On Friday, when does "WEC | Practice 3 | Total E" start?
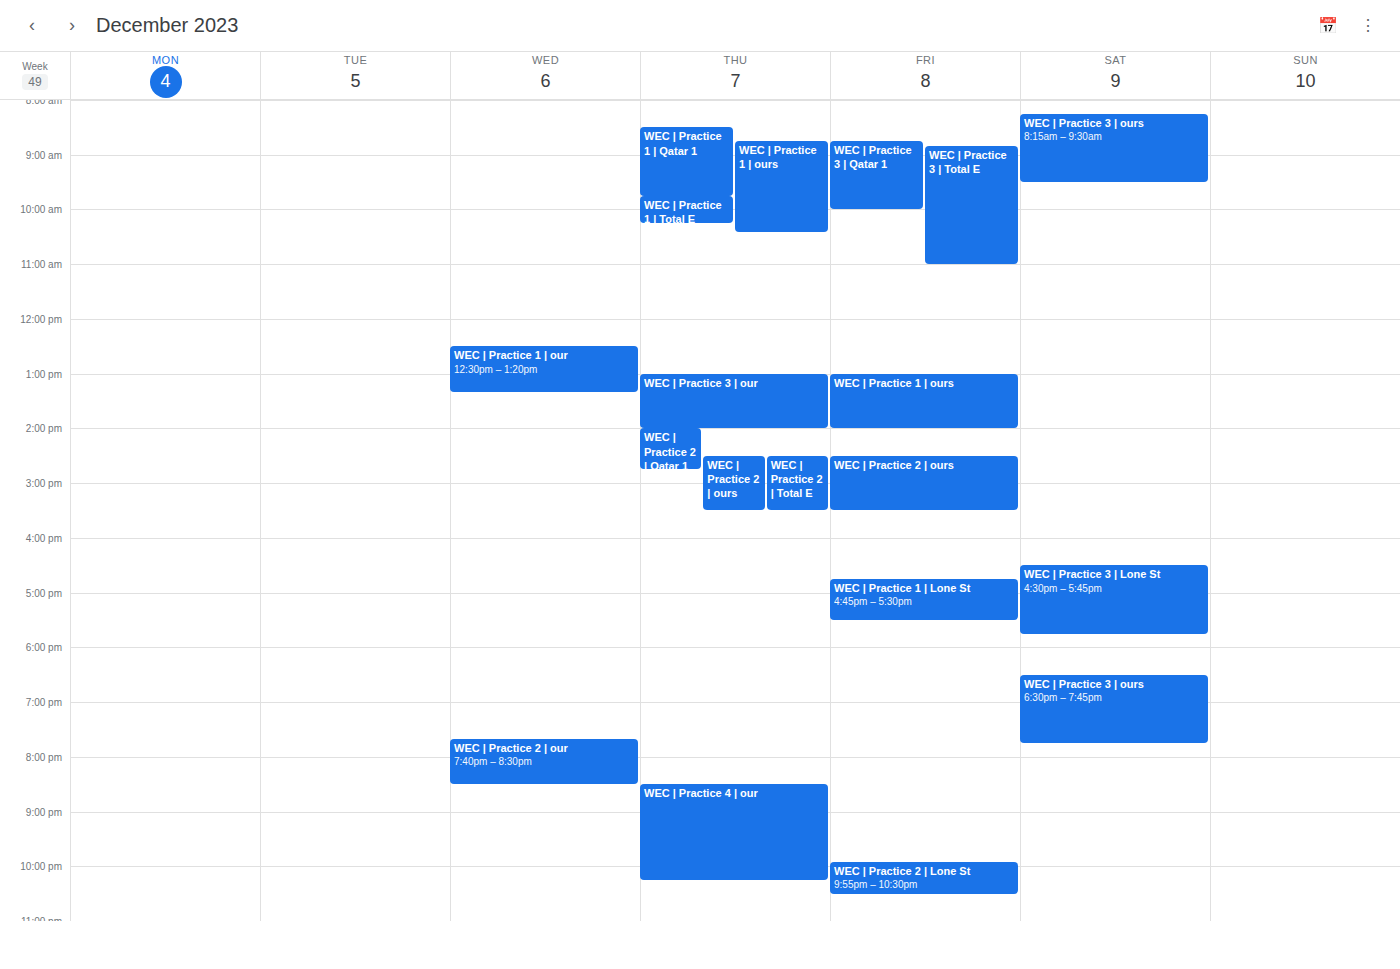
08:50